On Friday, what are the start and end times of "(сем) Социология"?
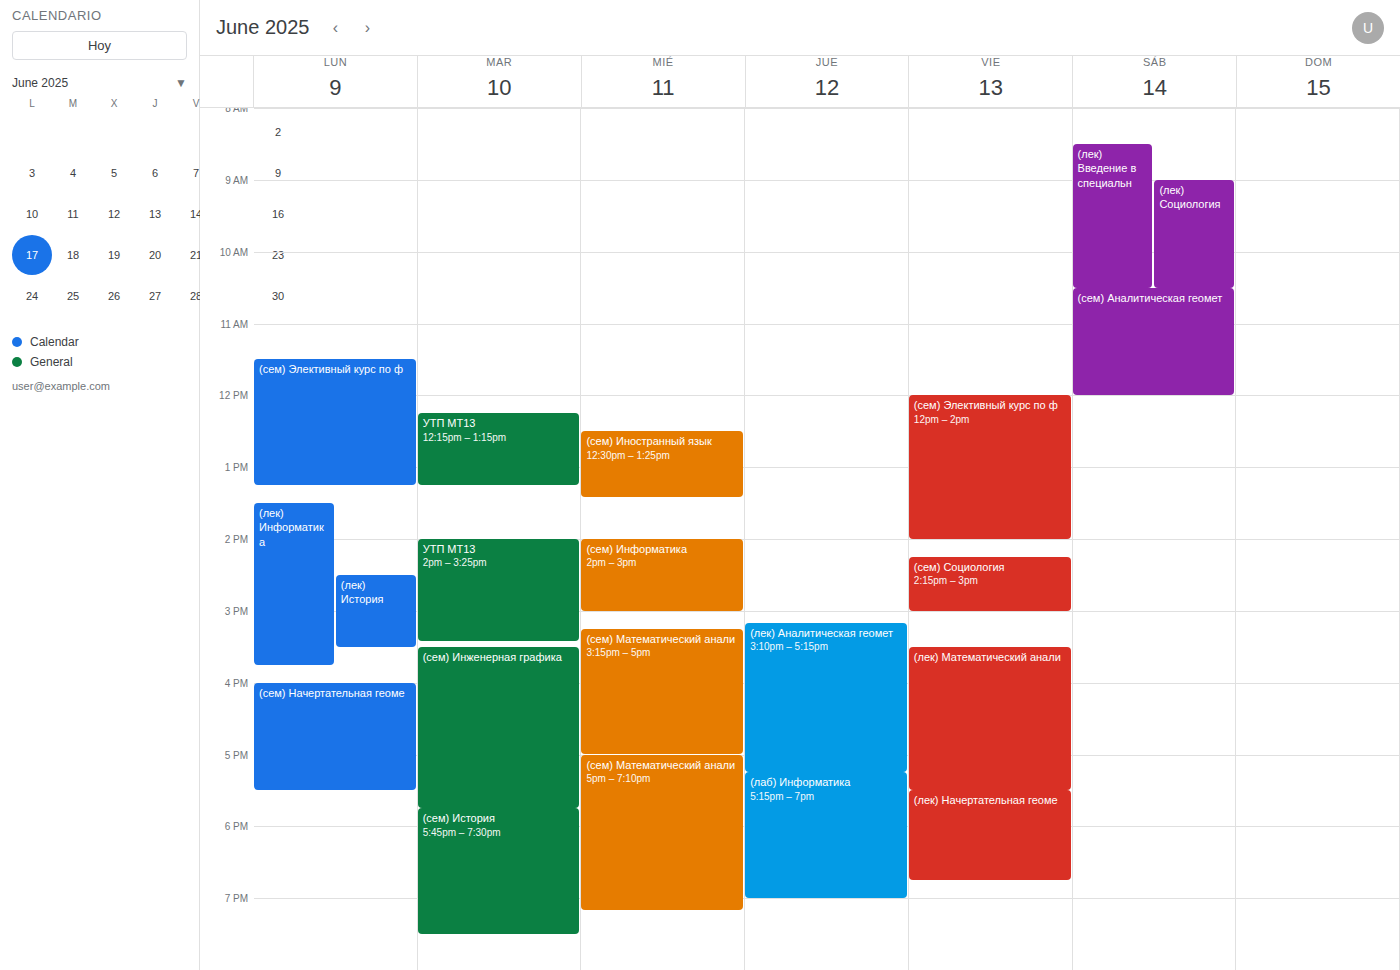
2:15 PM to 3:00 PM